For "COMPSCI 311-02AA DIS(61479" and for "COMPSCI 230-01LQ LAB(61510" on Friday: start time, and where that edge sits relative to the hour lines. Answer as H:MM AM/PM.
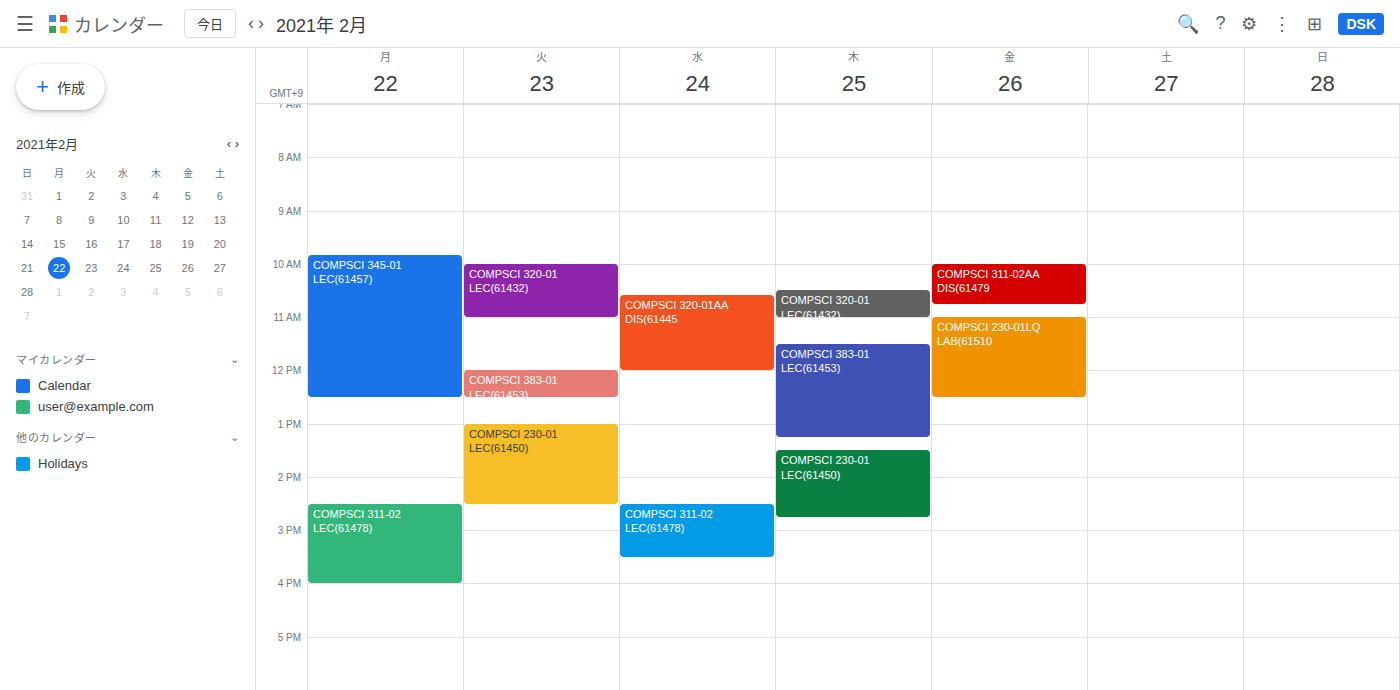
"COMPSCI 311-02AA DIS(61479": 10:00 AM, exactly on the 10 AM line. "COMPSCI 230-01LQ LAB(61510": 11:00 AM, exactly on the 11 AM line.